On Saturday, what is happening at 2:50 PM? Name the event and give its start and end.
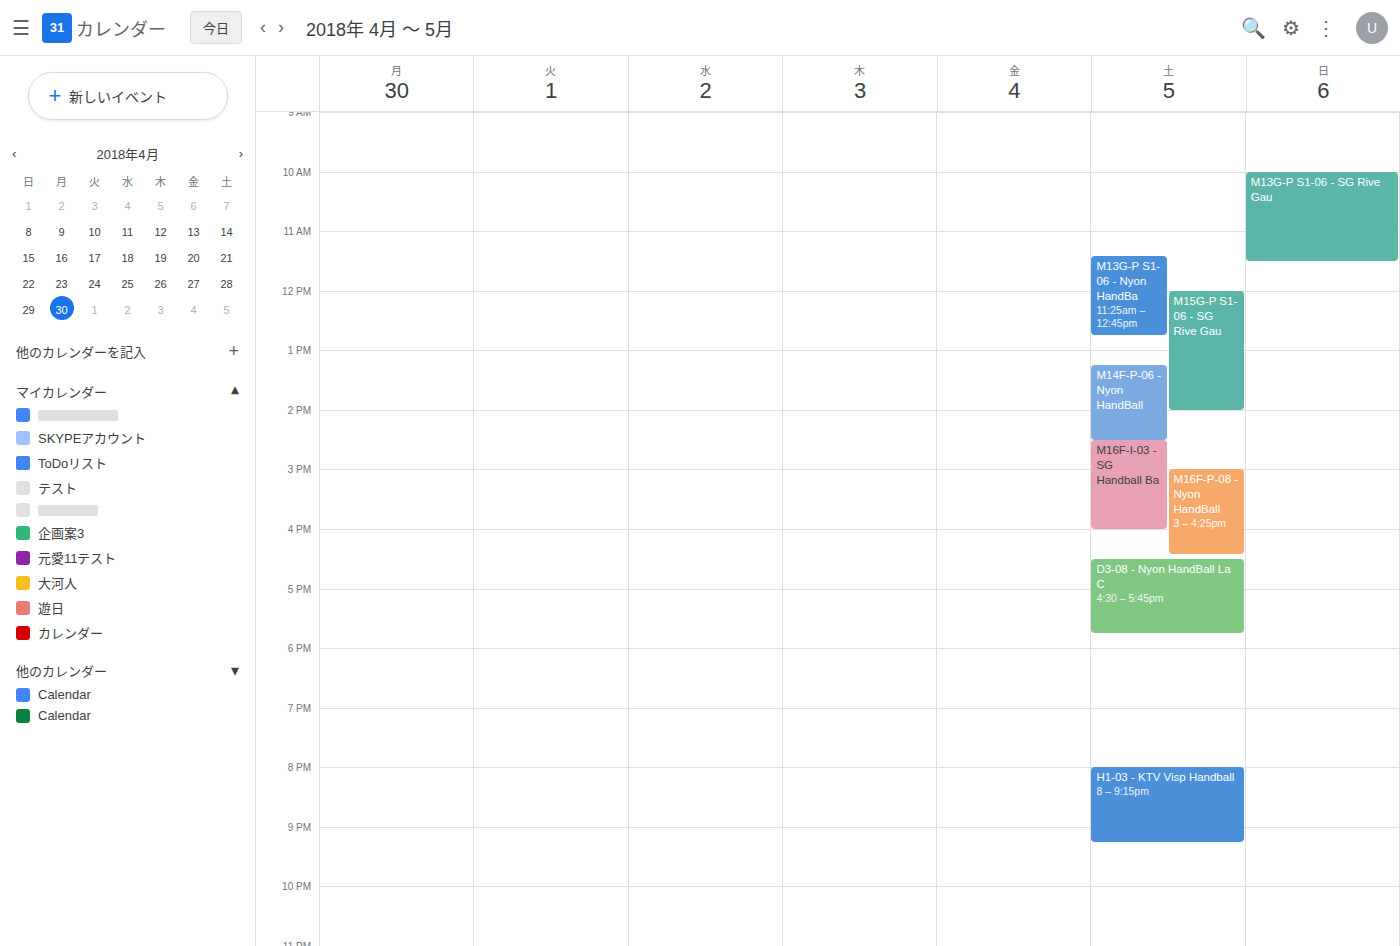
"M16F-I-03 - SG Handball Ba", 2:30 PM to 4:00 PM